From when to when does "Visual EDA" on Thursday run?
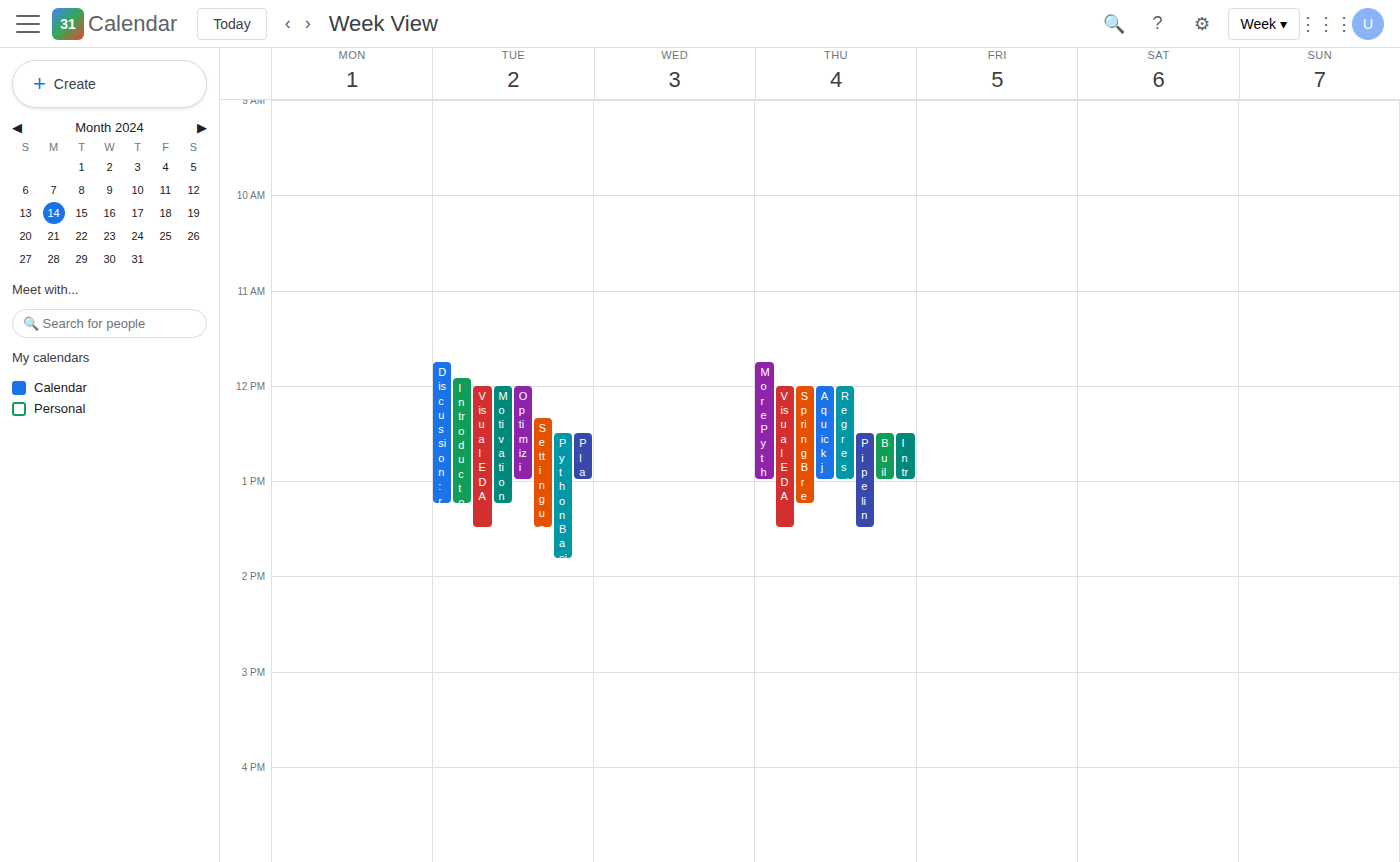
12:00 PM to 1:30 PM